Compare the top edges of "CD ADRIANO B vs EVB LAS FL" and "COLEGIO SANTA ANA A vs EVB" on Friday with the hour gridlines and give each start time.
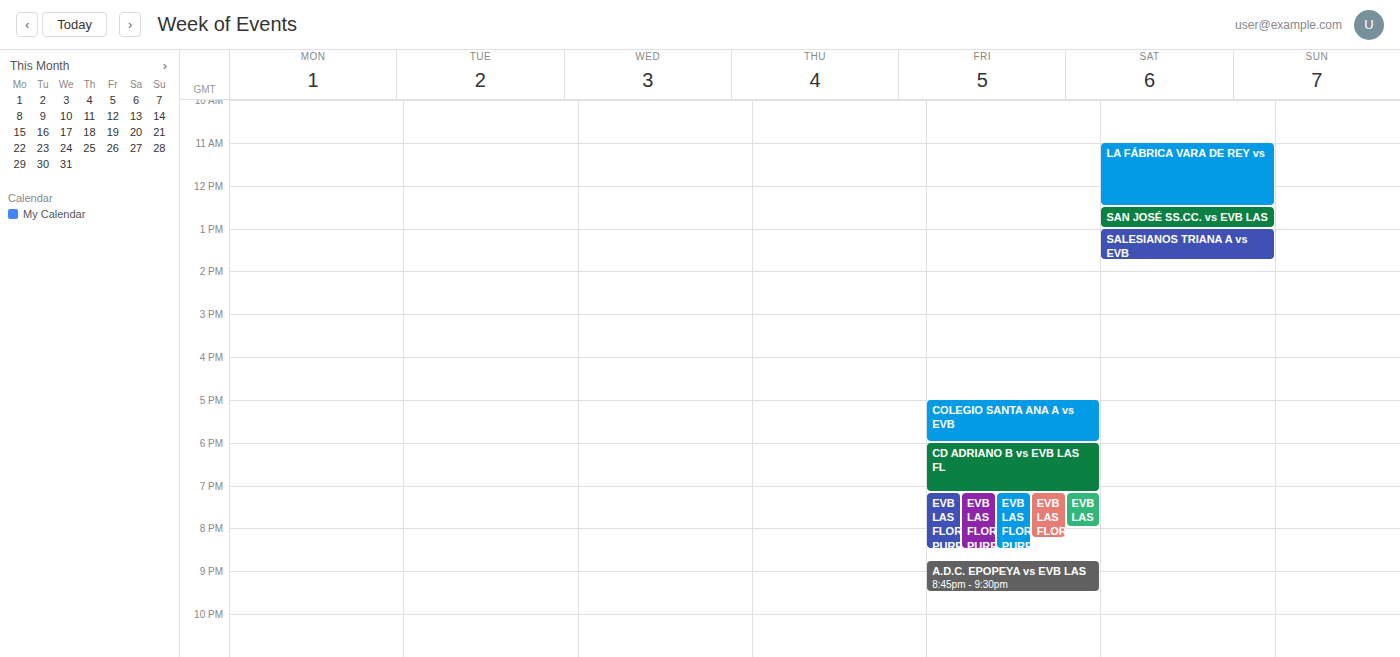
"CD ADRIANO B vs EVB LAS FL": 6:00 PM, exactly on the 6 PM line. "COLEGIO SANTA ANA A vs EVB": 5:00 PM, exactly on the 5 PM line.